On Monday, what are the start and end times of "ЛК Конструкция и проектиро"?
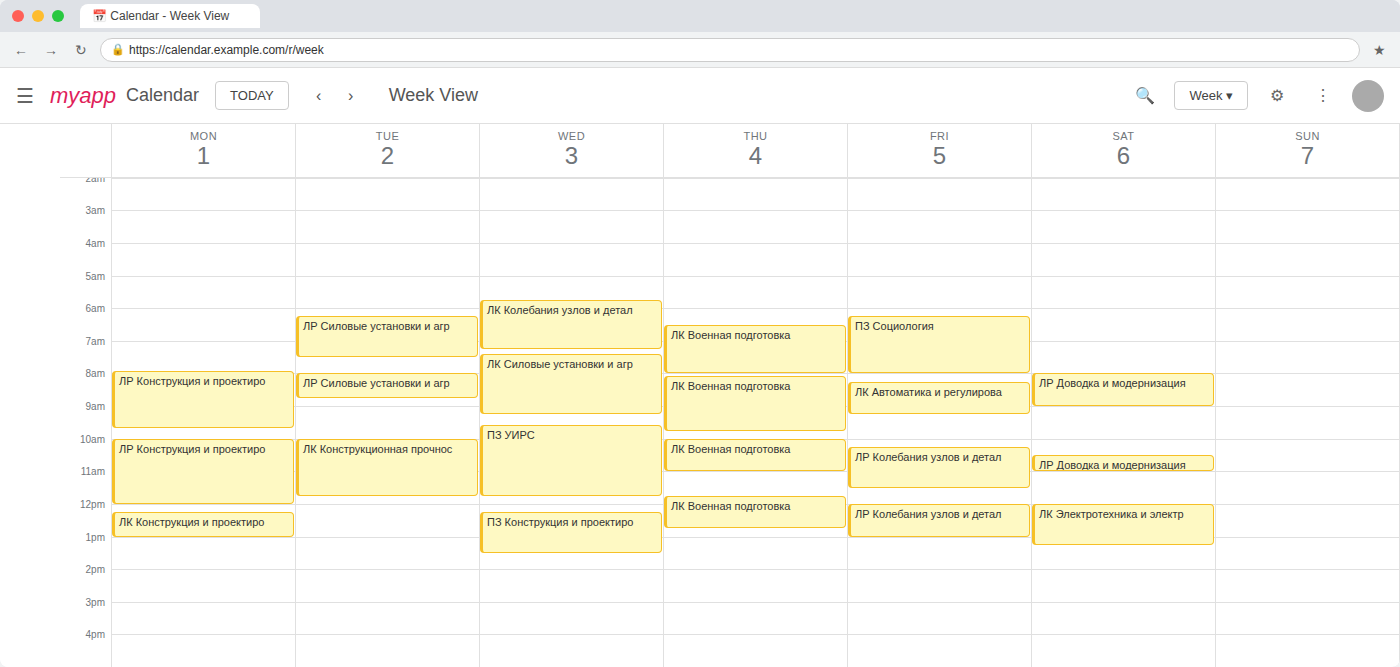
12:15 PM to 1:00 PM